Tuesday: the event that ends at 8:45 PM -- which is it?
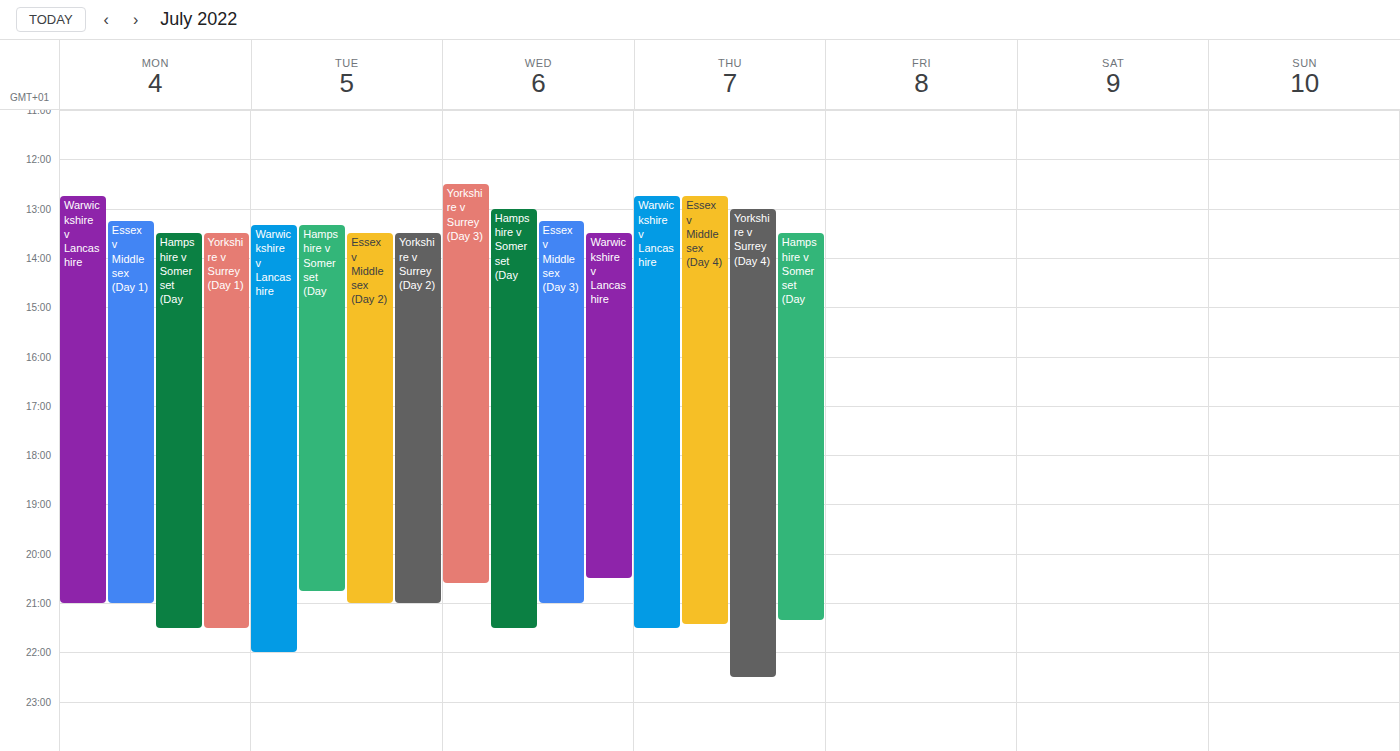
"Hampshire v Somerset (Day"